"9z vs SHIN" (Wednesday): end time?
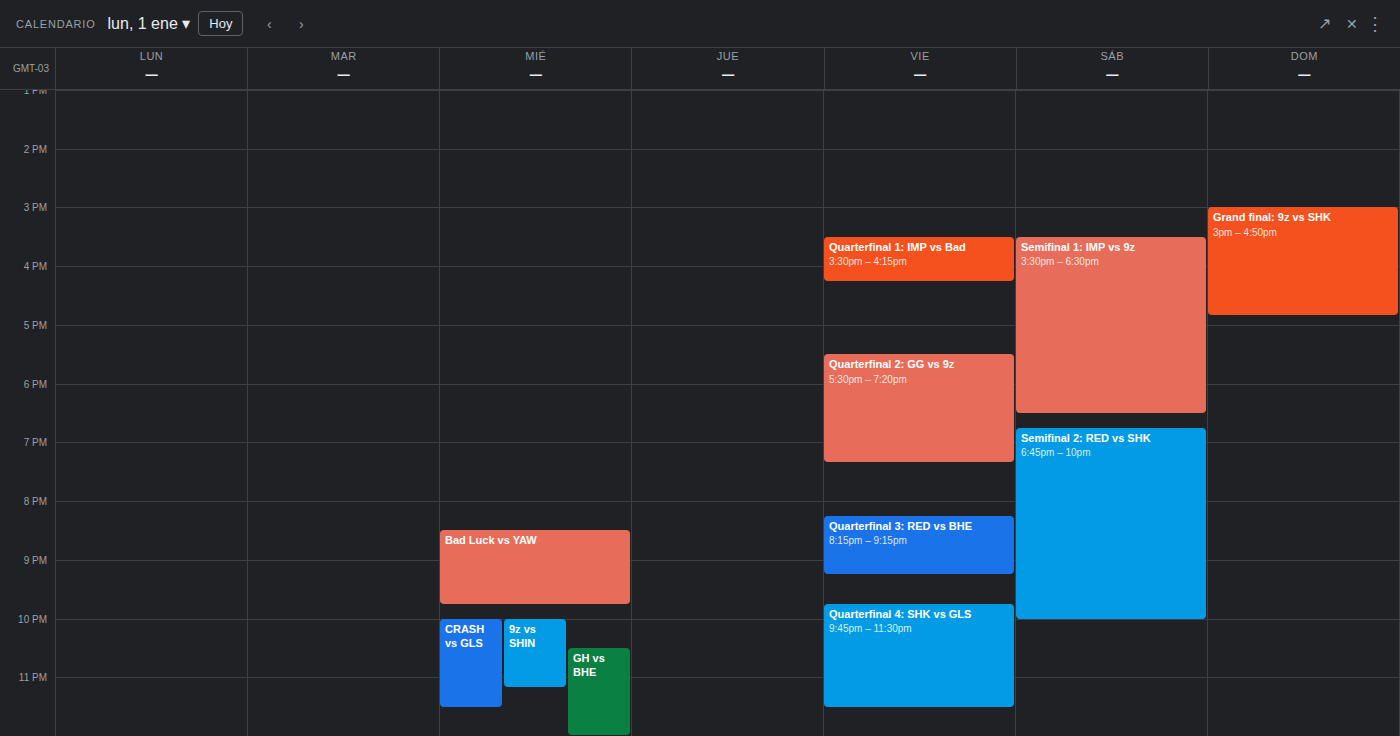
11:10 PM